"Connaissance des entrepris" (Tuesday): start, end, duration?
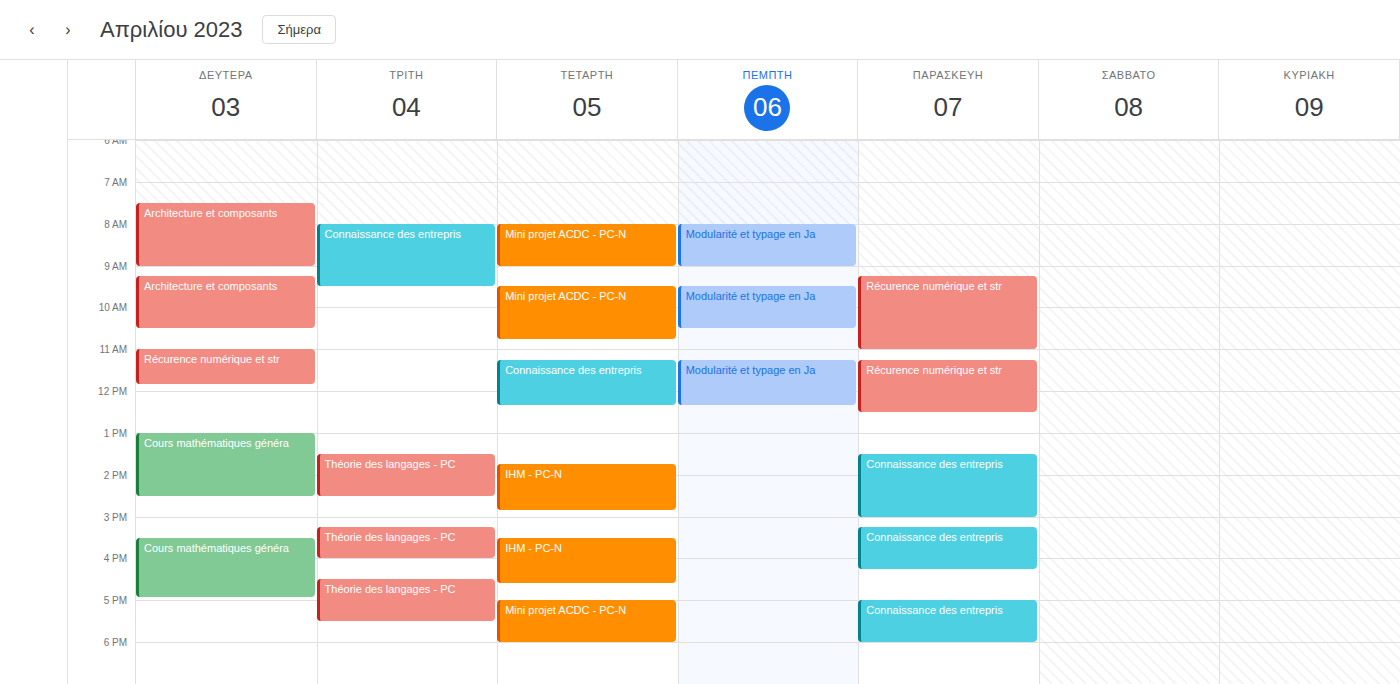
8:00 AM to 9:30 AM, 1 hour 30 minutes